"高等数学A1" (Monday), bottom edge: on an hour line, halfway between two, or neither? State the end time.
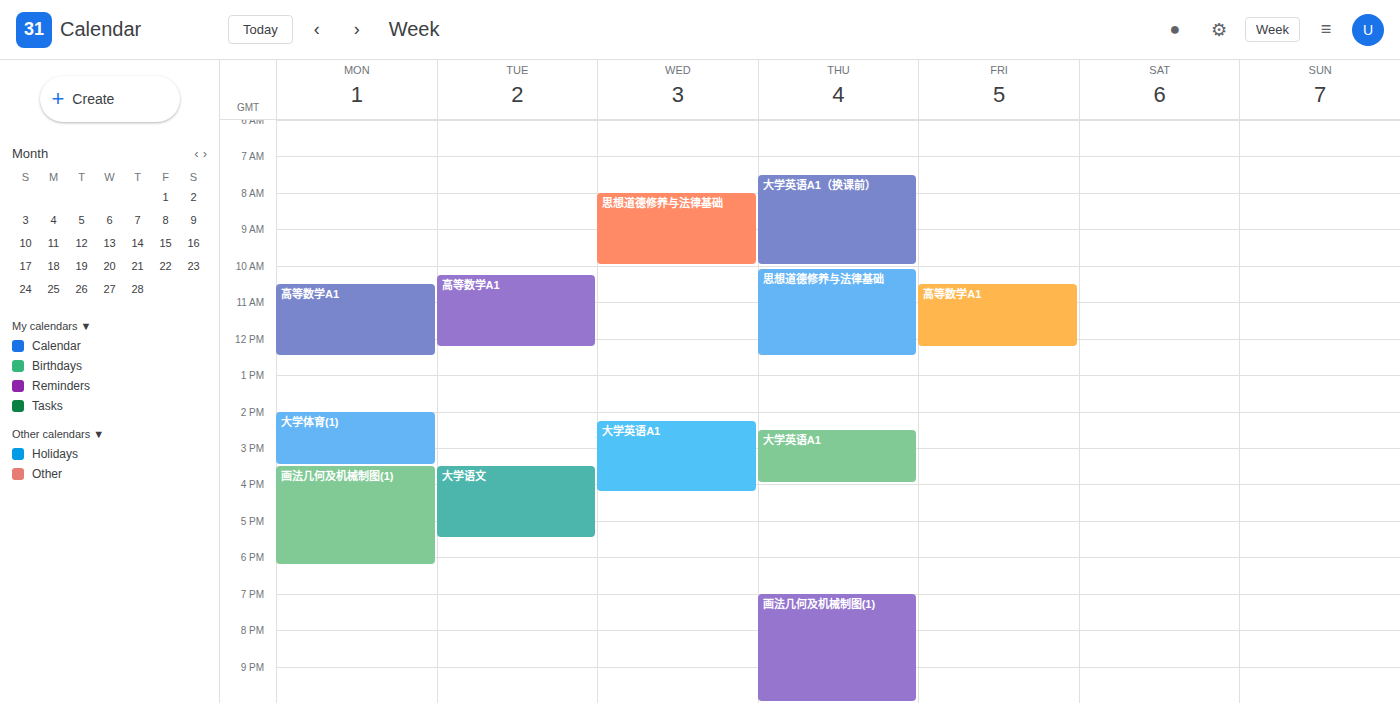
12:30 PM -- halfway between the 12 PM and 1 PM lines.